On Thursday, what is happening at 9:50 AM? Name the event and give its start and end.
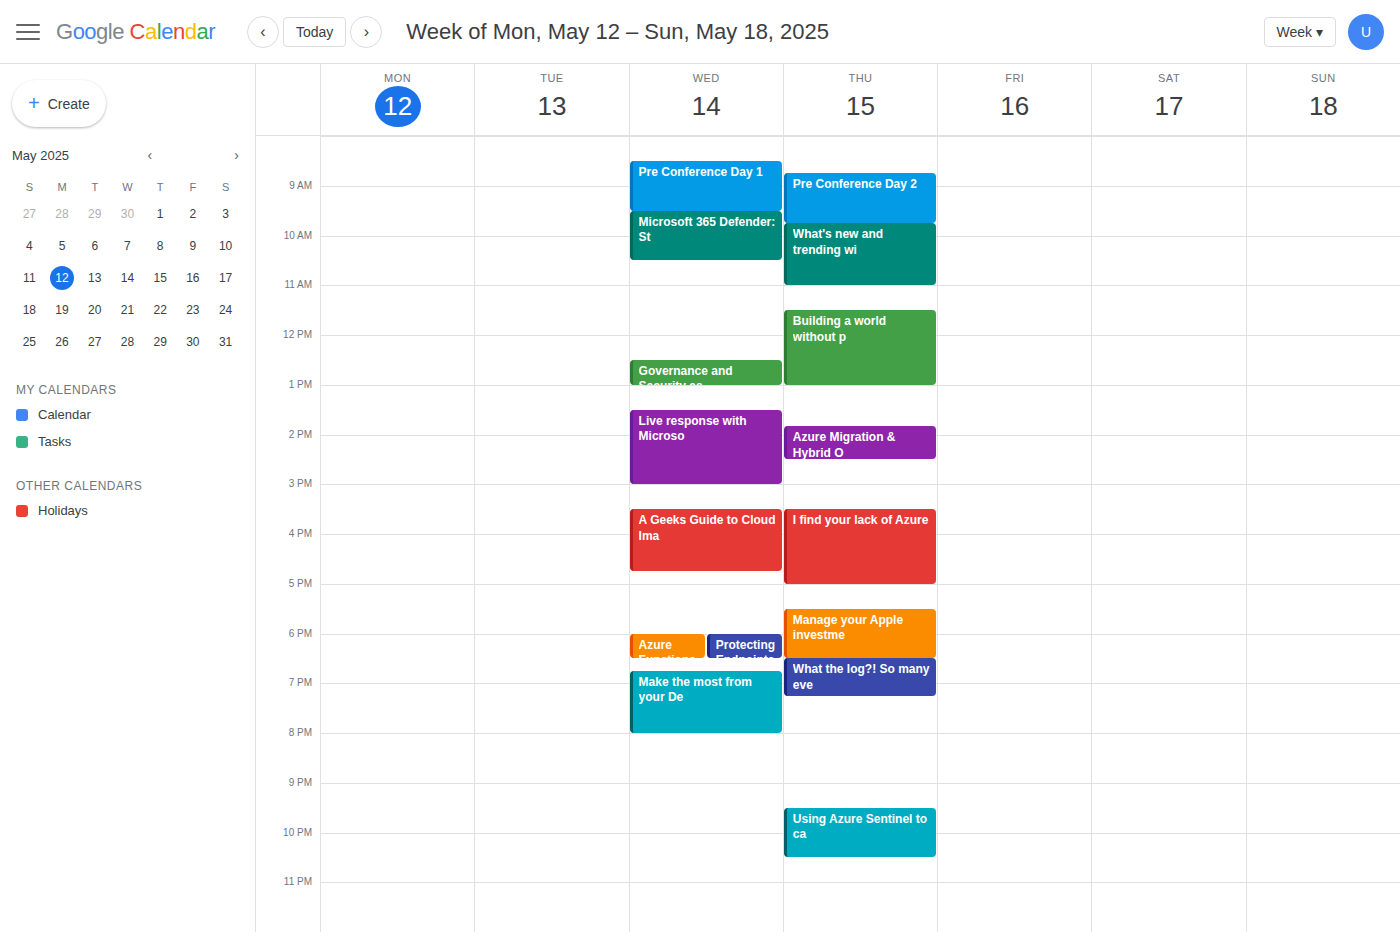
"What's new and trending wi", 9:45 AM to 11:00 AM